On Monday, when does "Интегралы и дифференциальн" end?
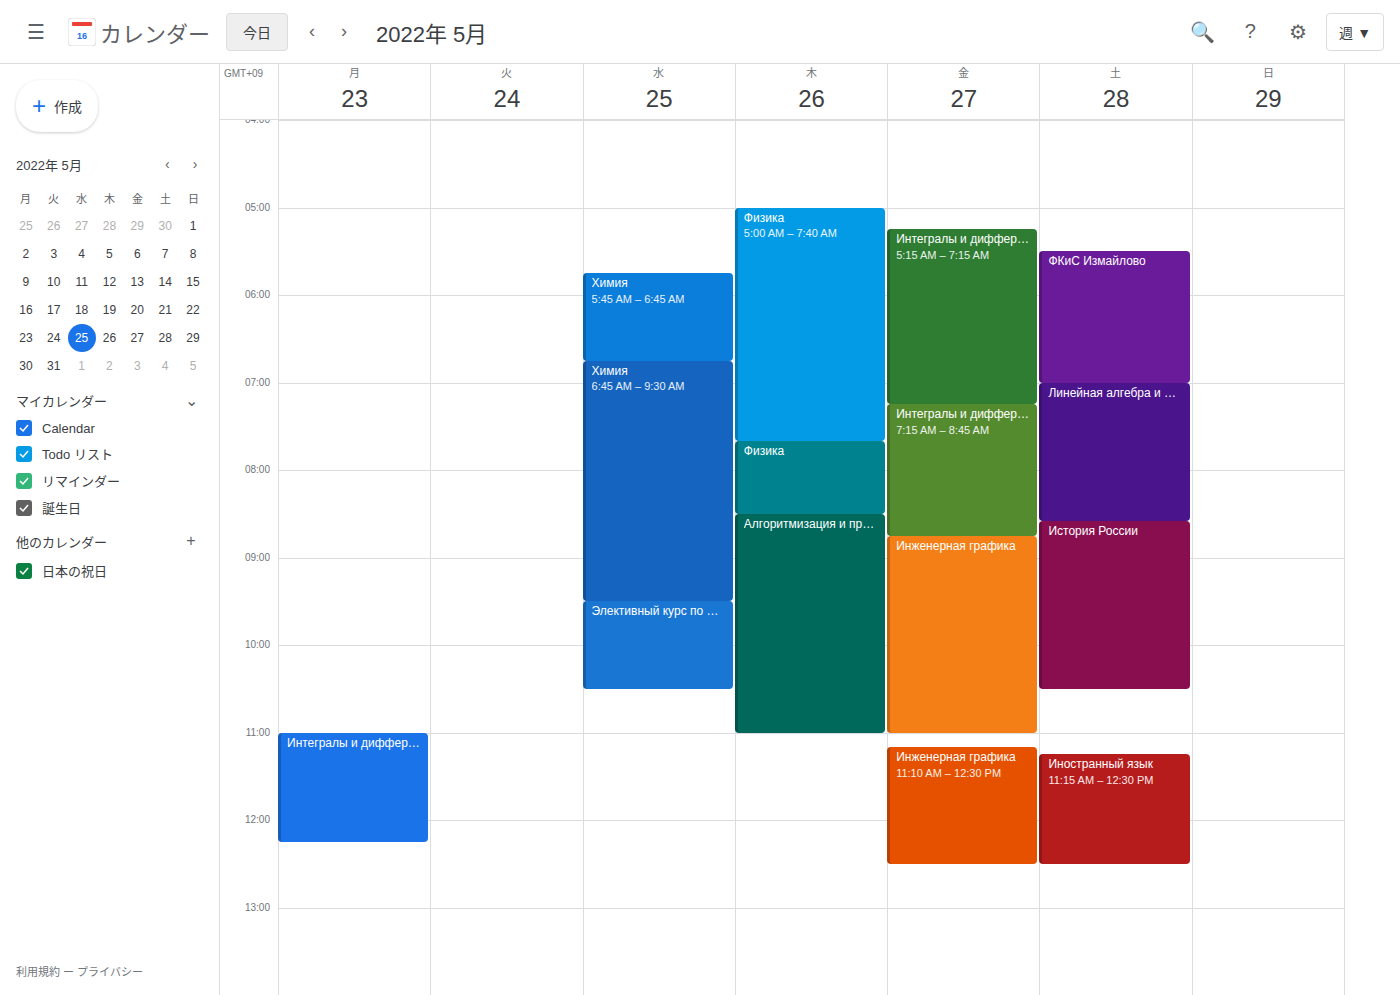
12:15 PM